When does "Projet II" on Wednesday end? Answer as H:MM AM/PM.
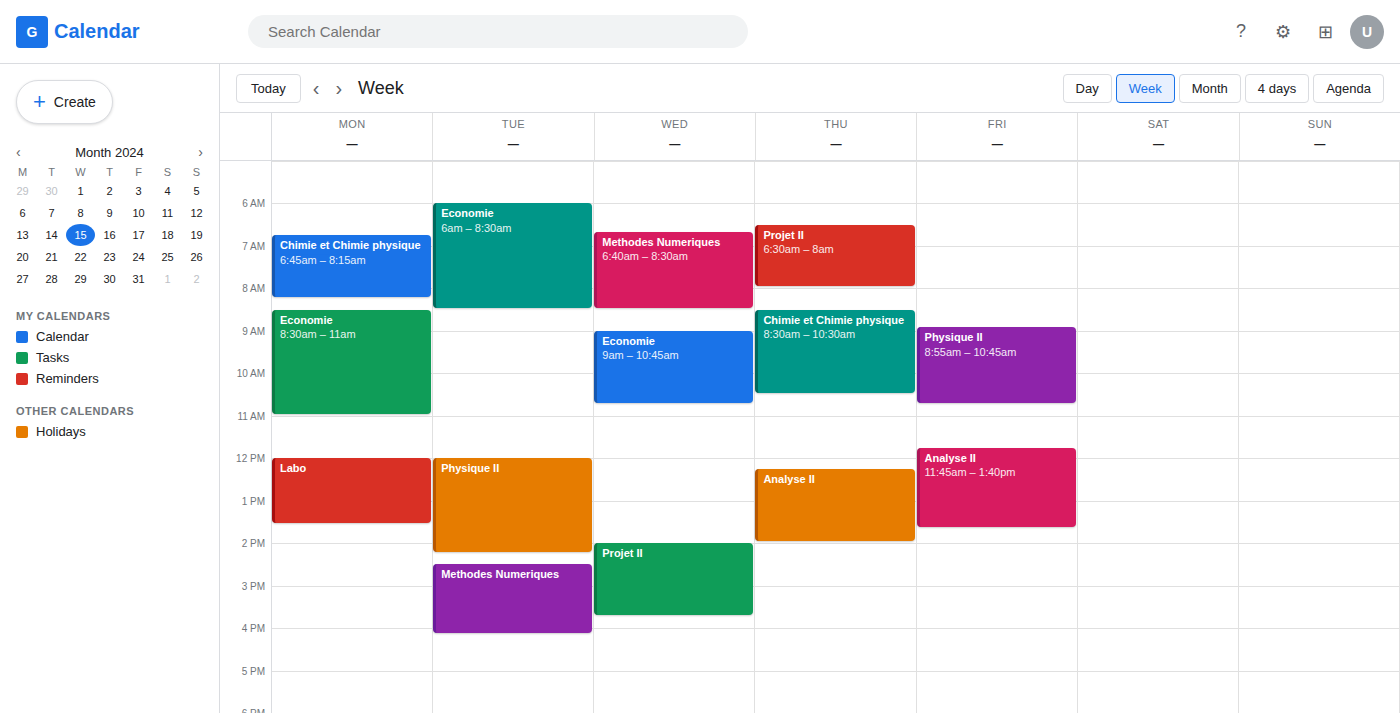
3:45 PM